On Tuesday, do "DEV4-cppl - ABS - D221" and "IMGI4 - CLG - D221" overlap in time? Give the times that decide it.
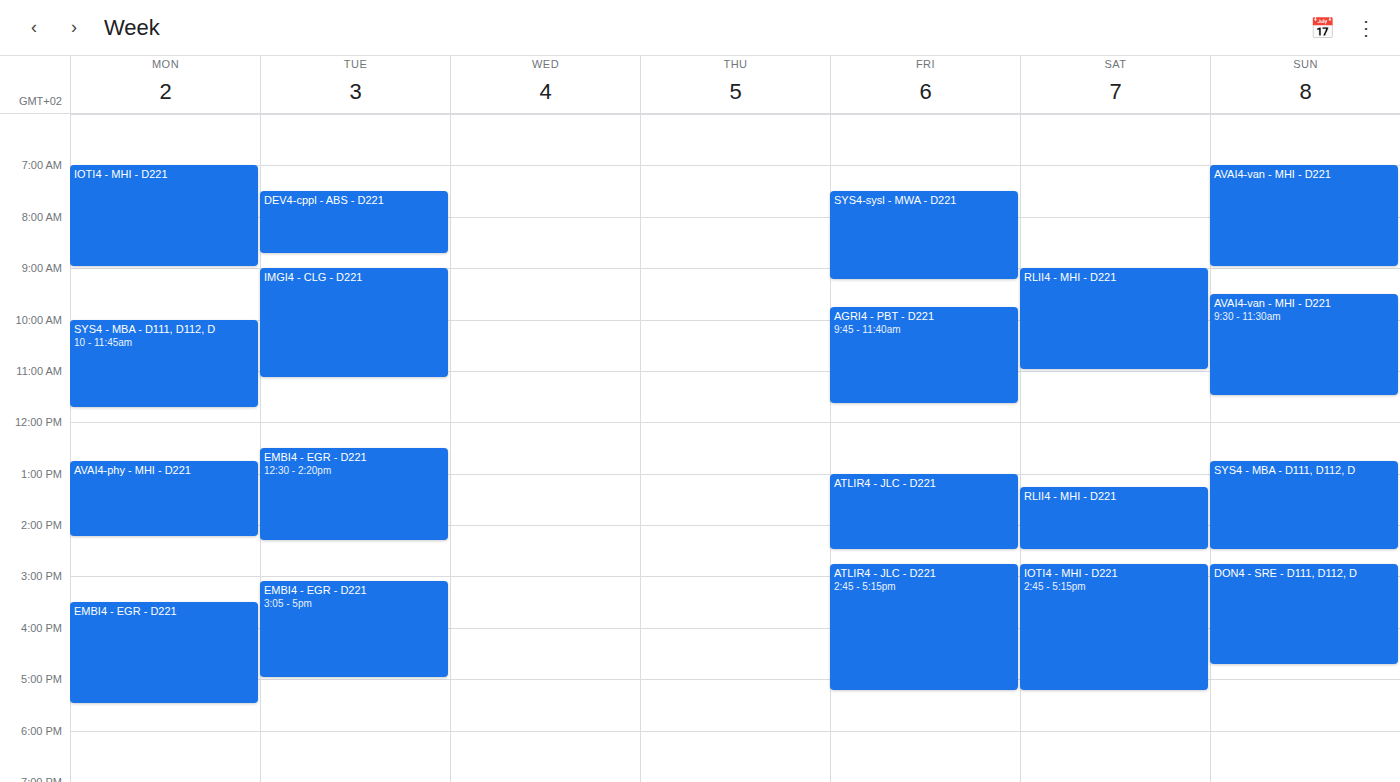
"DEV4-cppl - ABS - D221" ends at 8:45 AM and "IMGI4 - CLG - D221" starts at 9:00 AM -- no overlap.